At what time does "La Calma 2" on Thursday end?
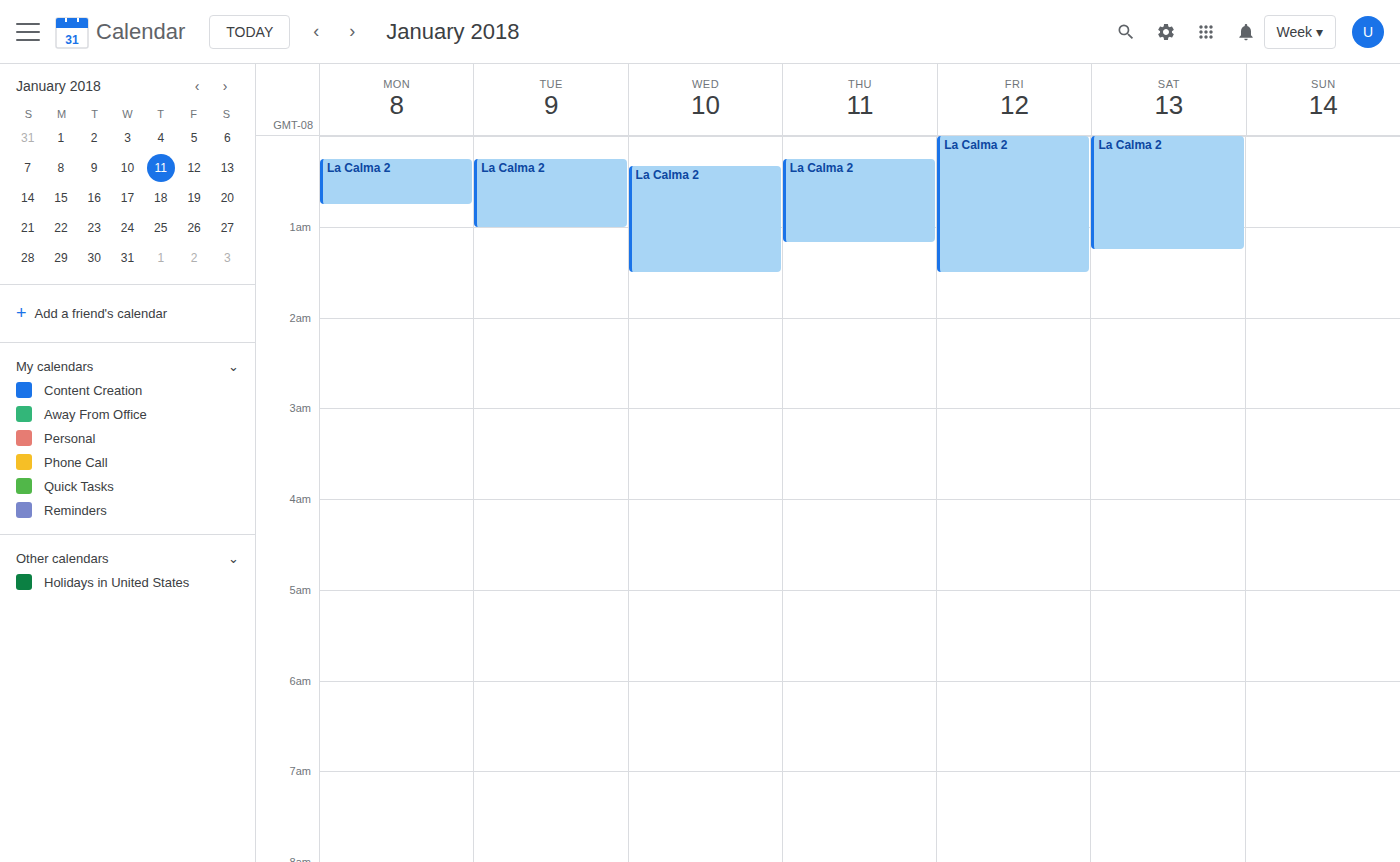
1:10 AM